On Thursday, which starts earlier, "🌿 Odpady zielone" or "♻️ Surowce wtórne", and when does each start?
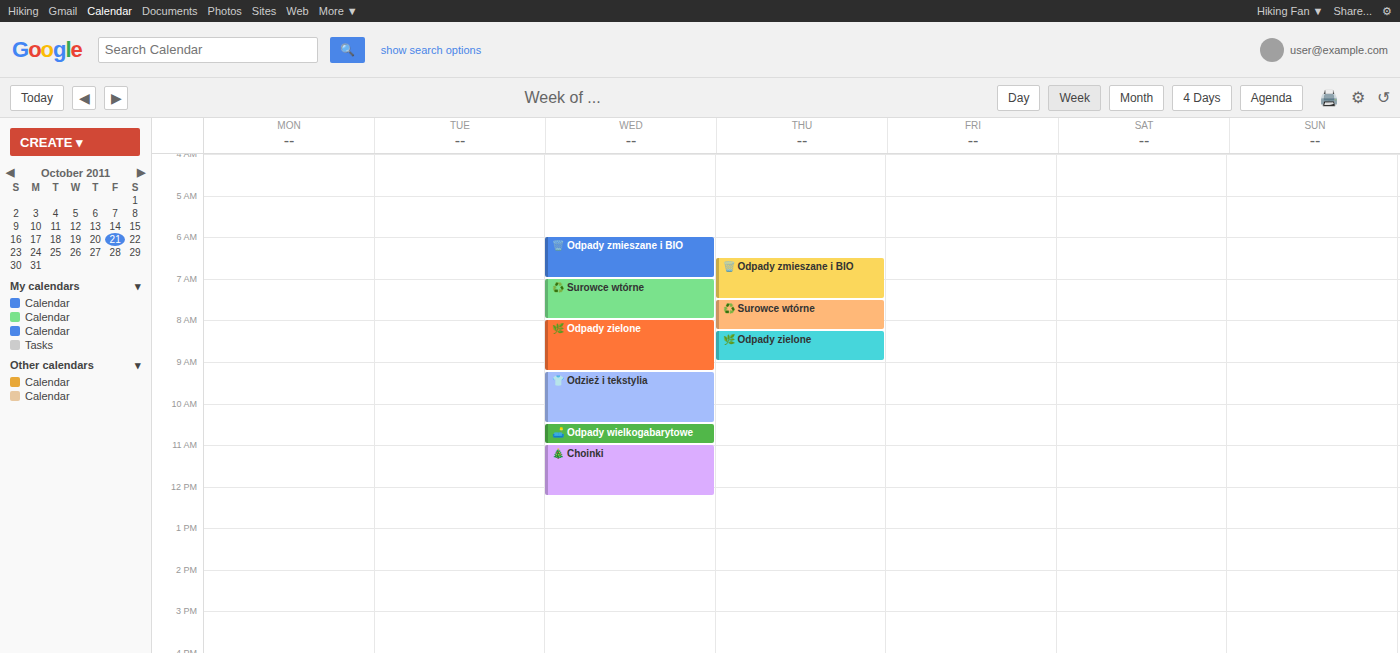
"♻️ Surowce wtórne" 7:30 AM; "🌿 Odpady zielone" 8:15 AM.